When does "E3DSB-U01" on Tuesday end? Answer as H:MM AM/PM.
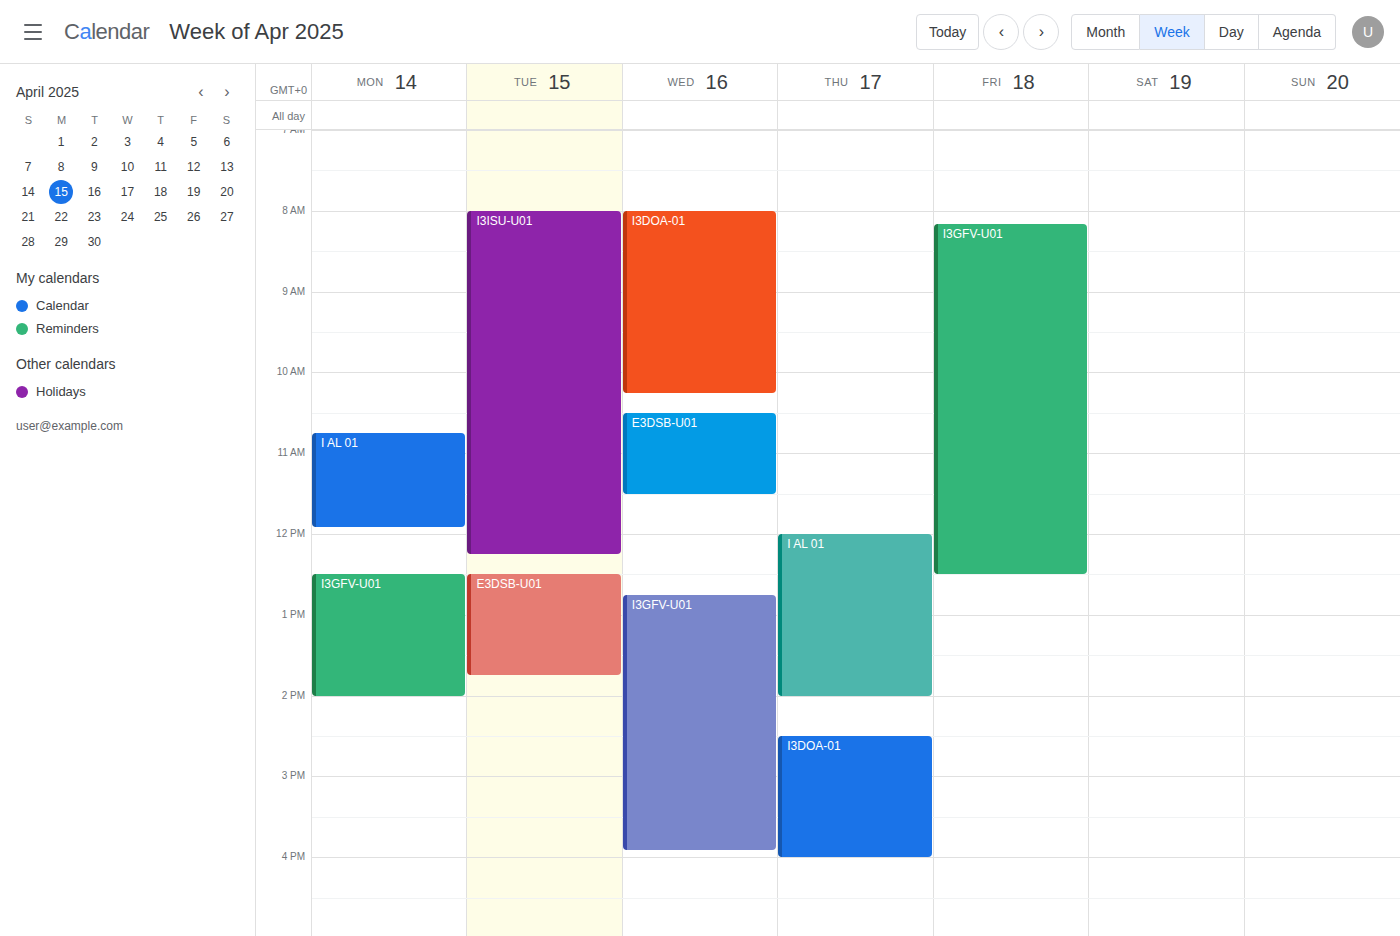
1:45 PM